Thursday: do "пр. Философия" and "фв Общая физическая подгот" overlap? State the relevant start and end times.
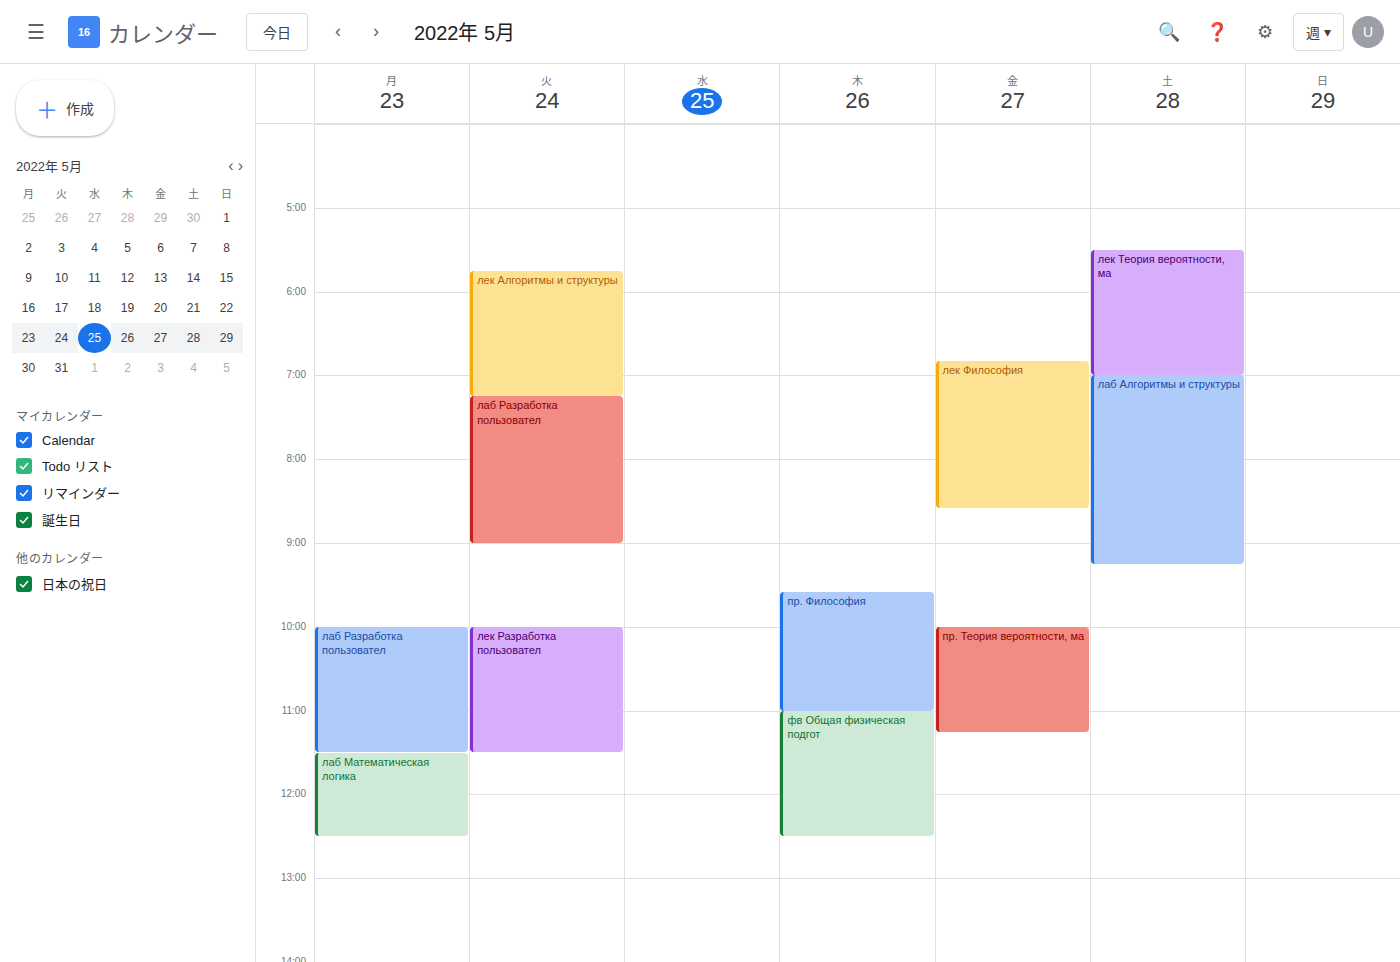
"пр. Философия" ends at 11:00 AM, exactly when "фв Общая физическая подгот" starts -- they touch but do not overlap.